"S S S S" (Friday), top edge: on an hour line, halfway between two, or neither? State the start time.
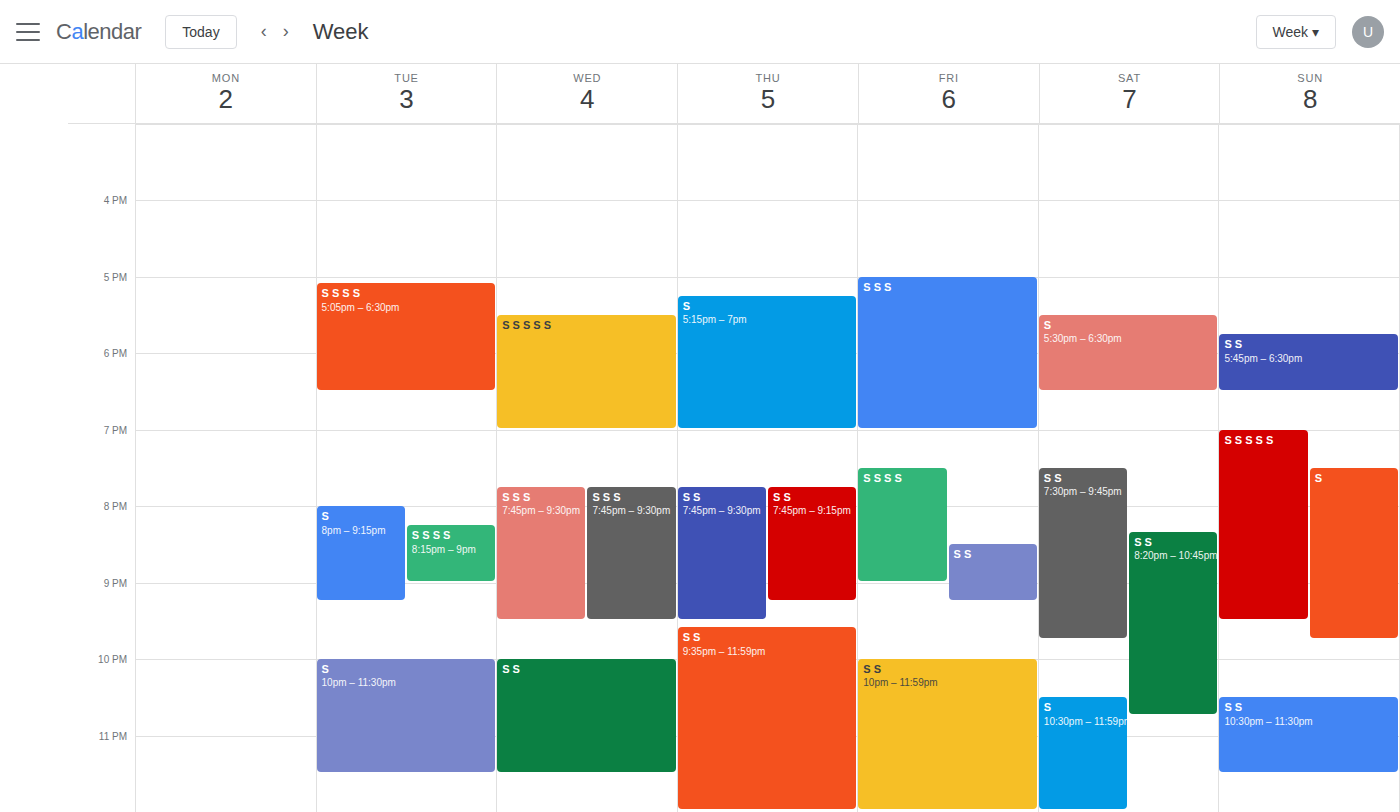
19:30 -- halfway between the 19:00 and 20:00 lines.